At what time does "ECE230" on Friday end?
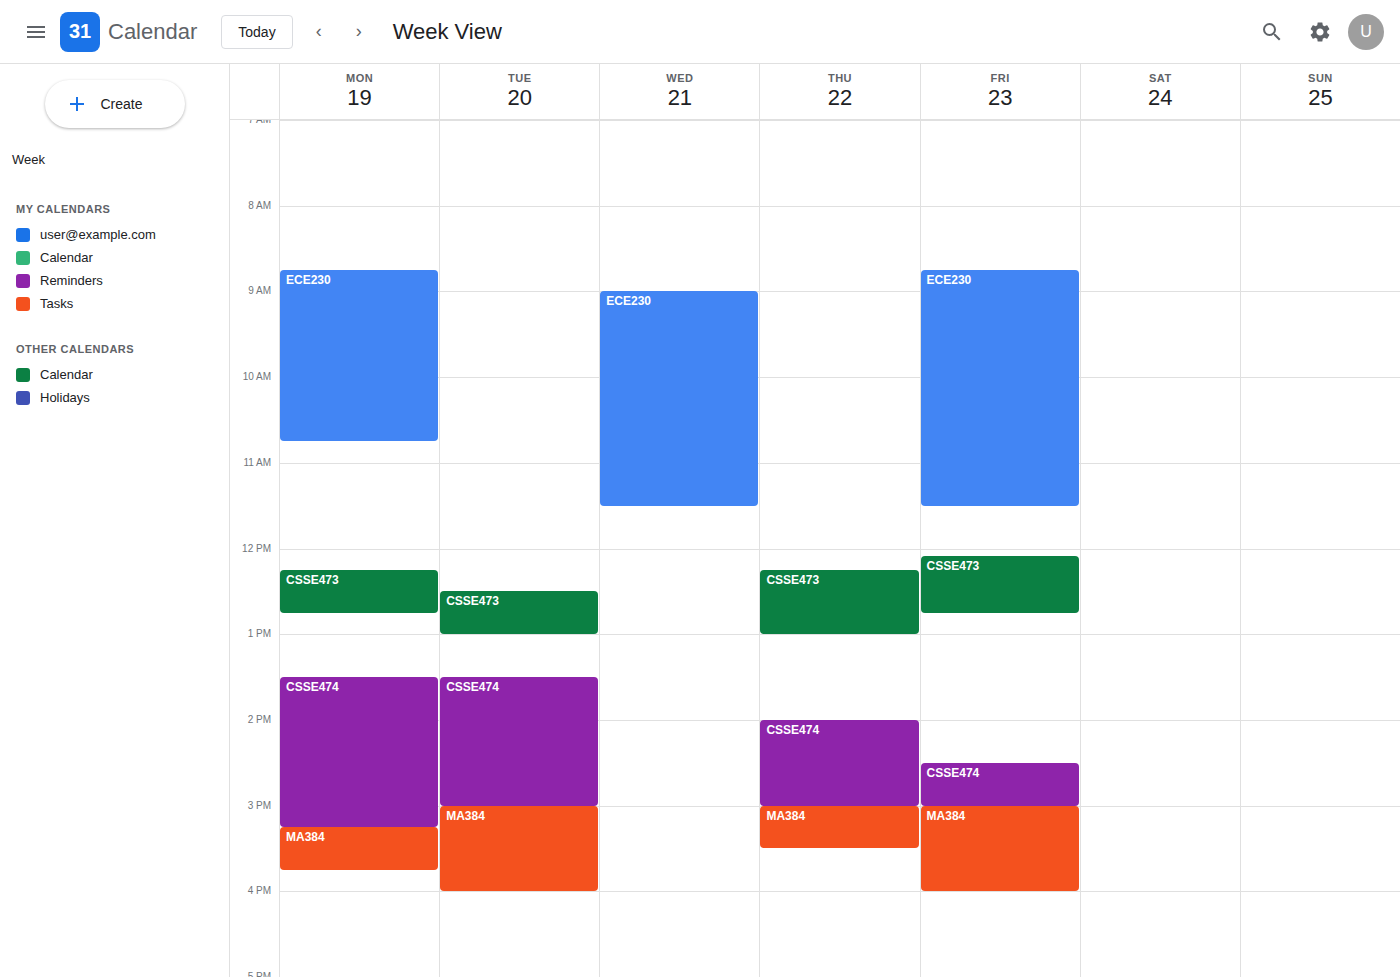
11:30 AM